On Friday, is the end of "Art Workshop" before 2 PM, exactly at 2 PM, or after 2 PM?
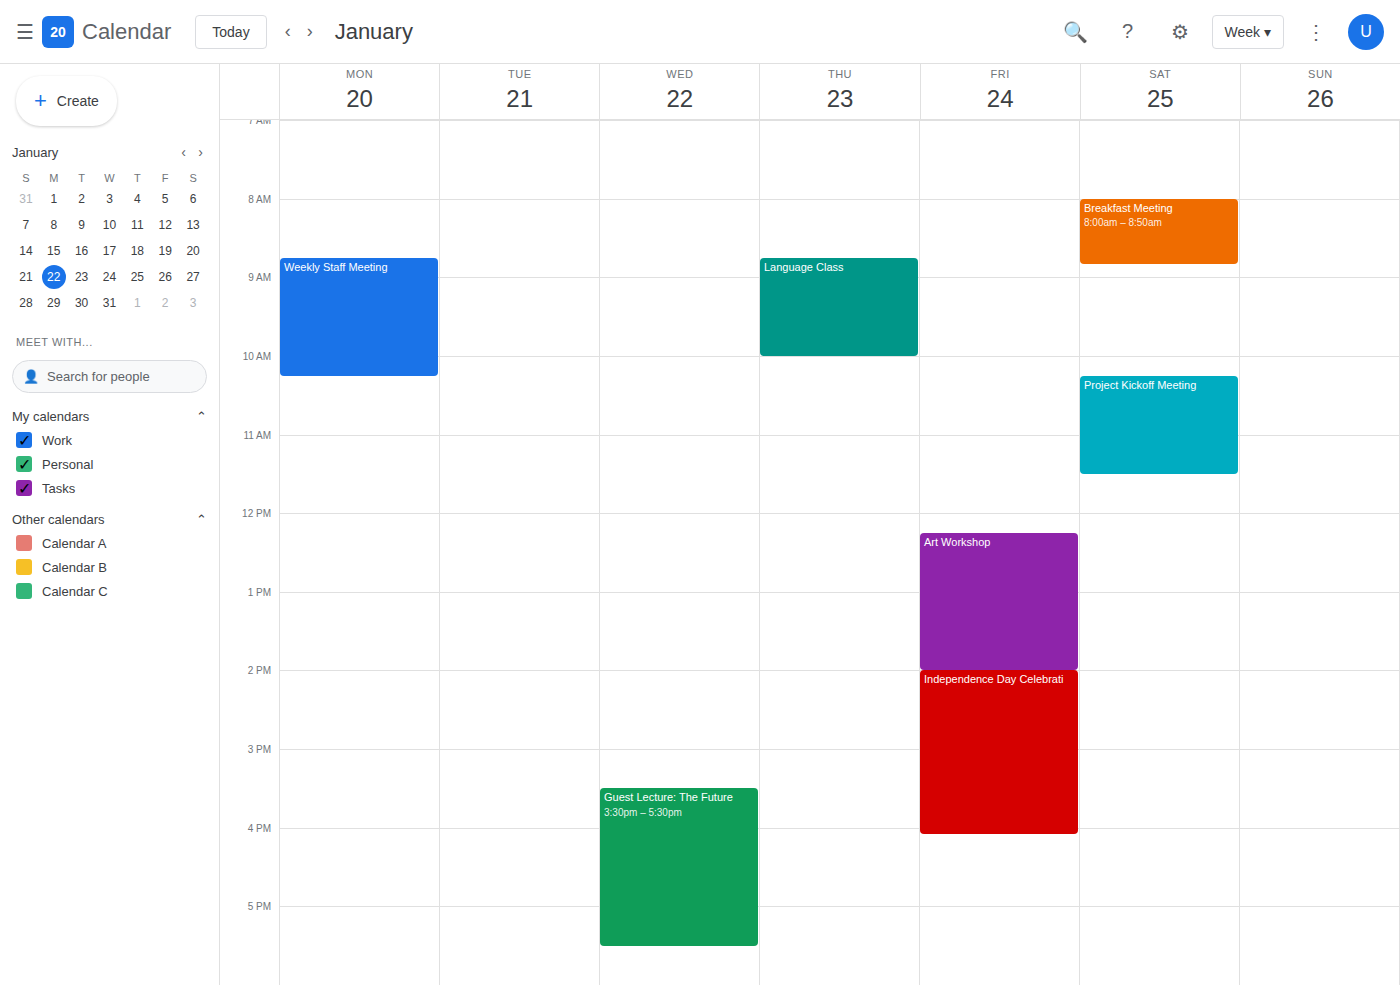
2:00 PM -- exactly at 2 PM, on the 2 PM line.